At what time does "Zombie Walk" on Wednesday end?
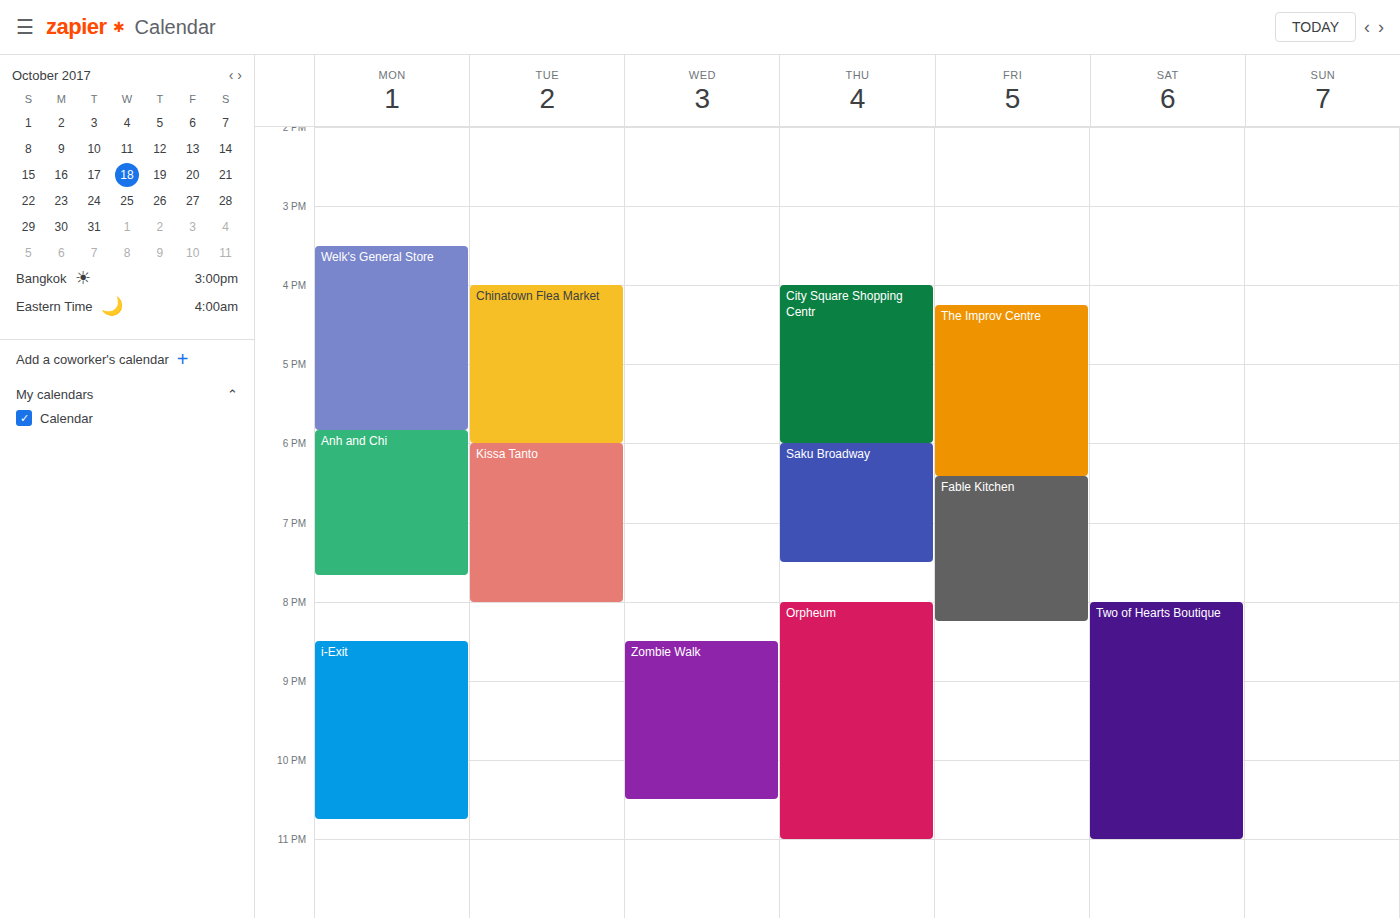
10:30 PM